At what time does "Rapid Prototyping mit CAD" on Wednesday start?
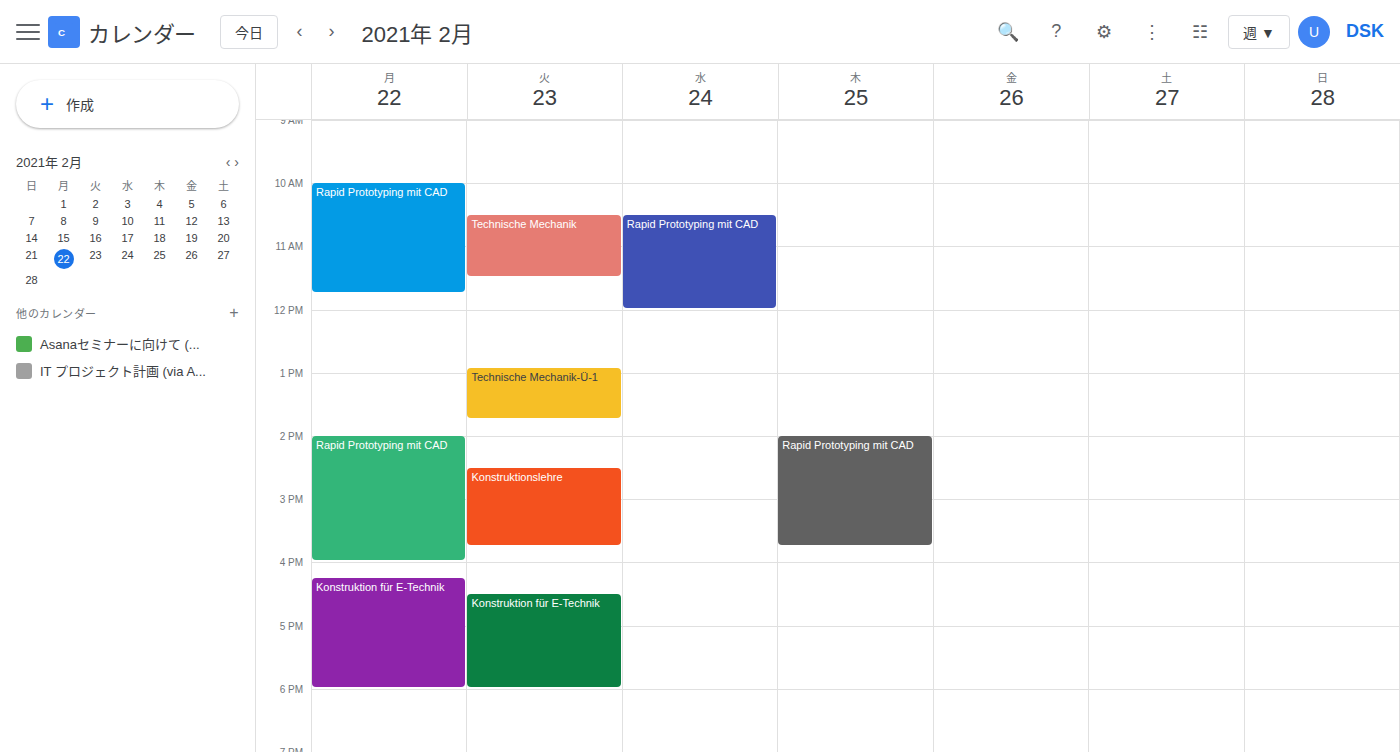
10:30 AM